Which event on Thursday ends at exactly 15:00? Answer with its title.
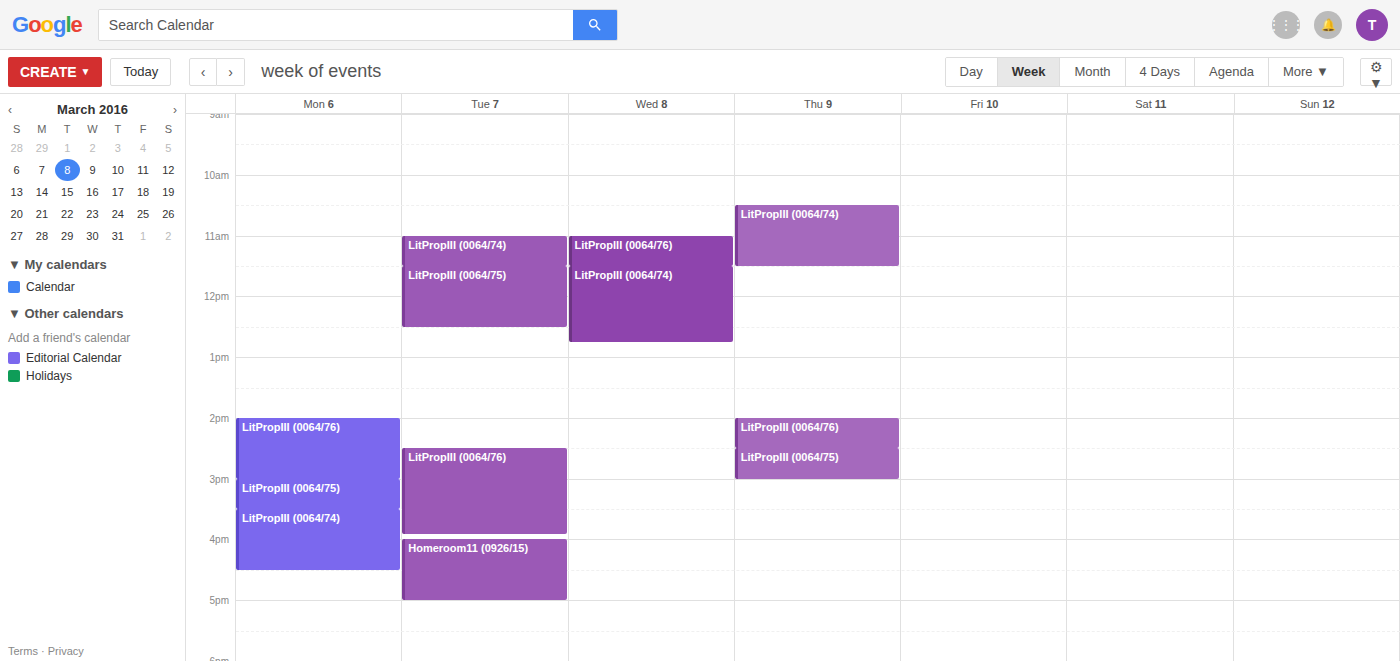
"LitPropIII (0064/75)"